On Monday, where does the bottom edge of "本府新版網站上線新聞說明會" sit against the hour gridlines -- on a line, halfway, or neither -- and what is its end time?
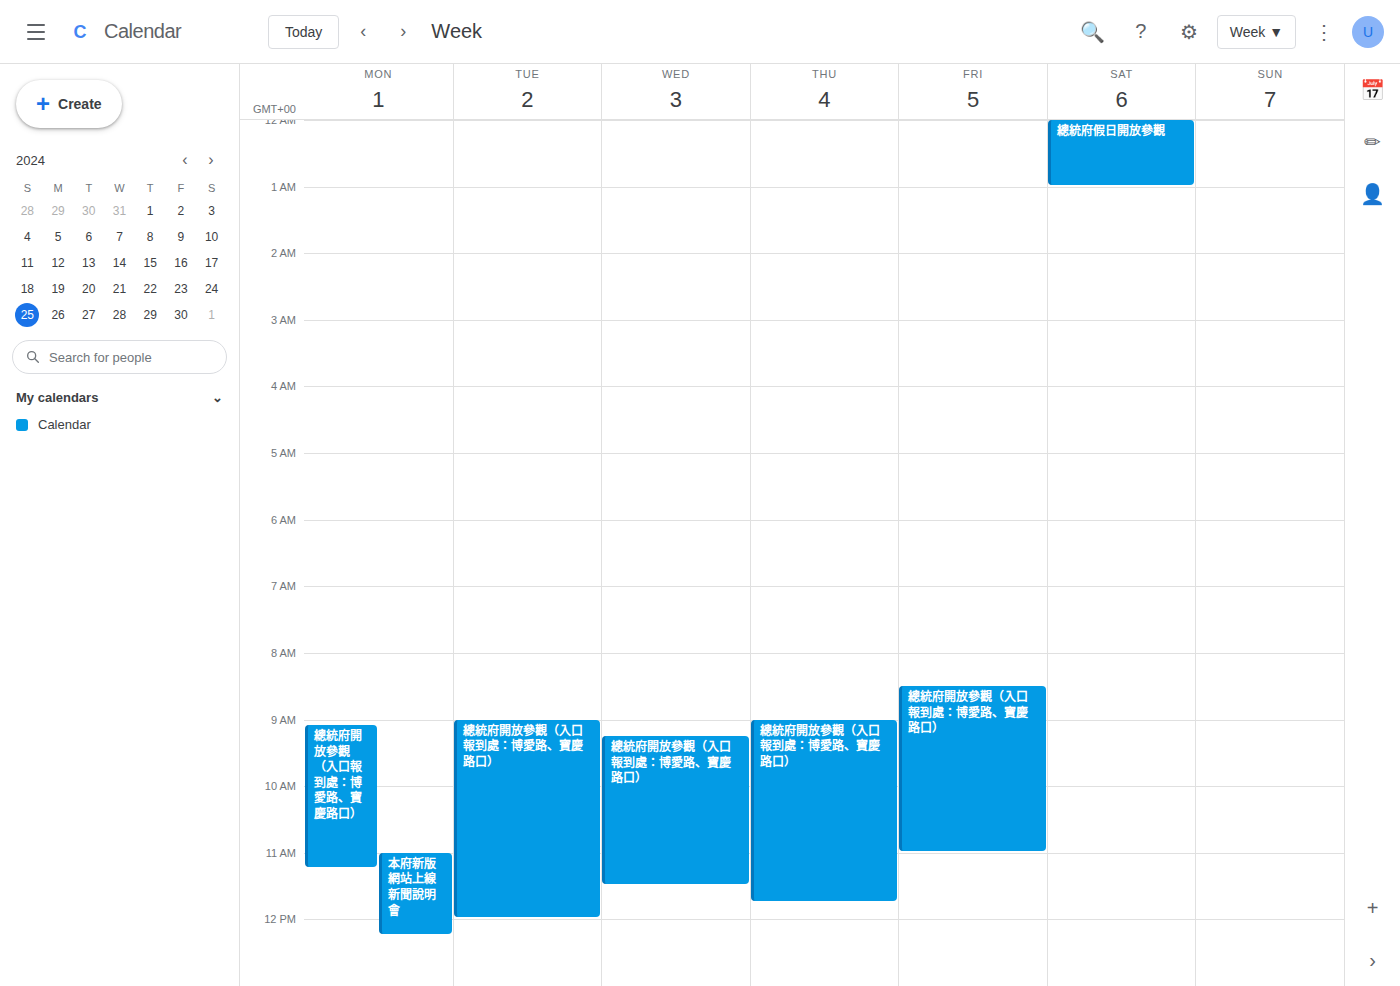
12:15 PM -- neither: a quarter of the way from the 12 PM line to the 1 PM line.